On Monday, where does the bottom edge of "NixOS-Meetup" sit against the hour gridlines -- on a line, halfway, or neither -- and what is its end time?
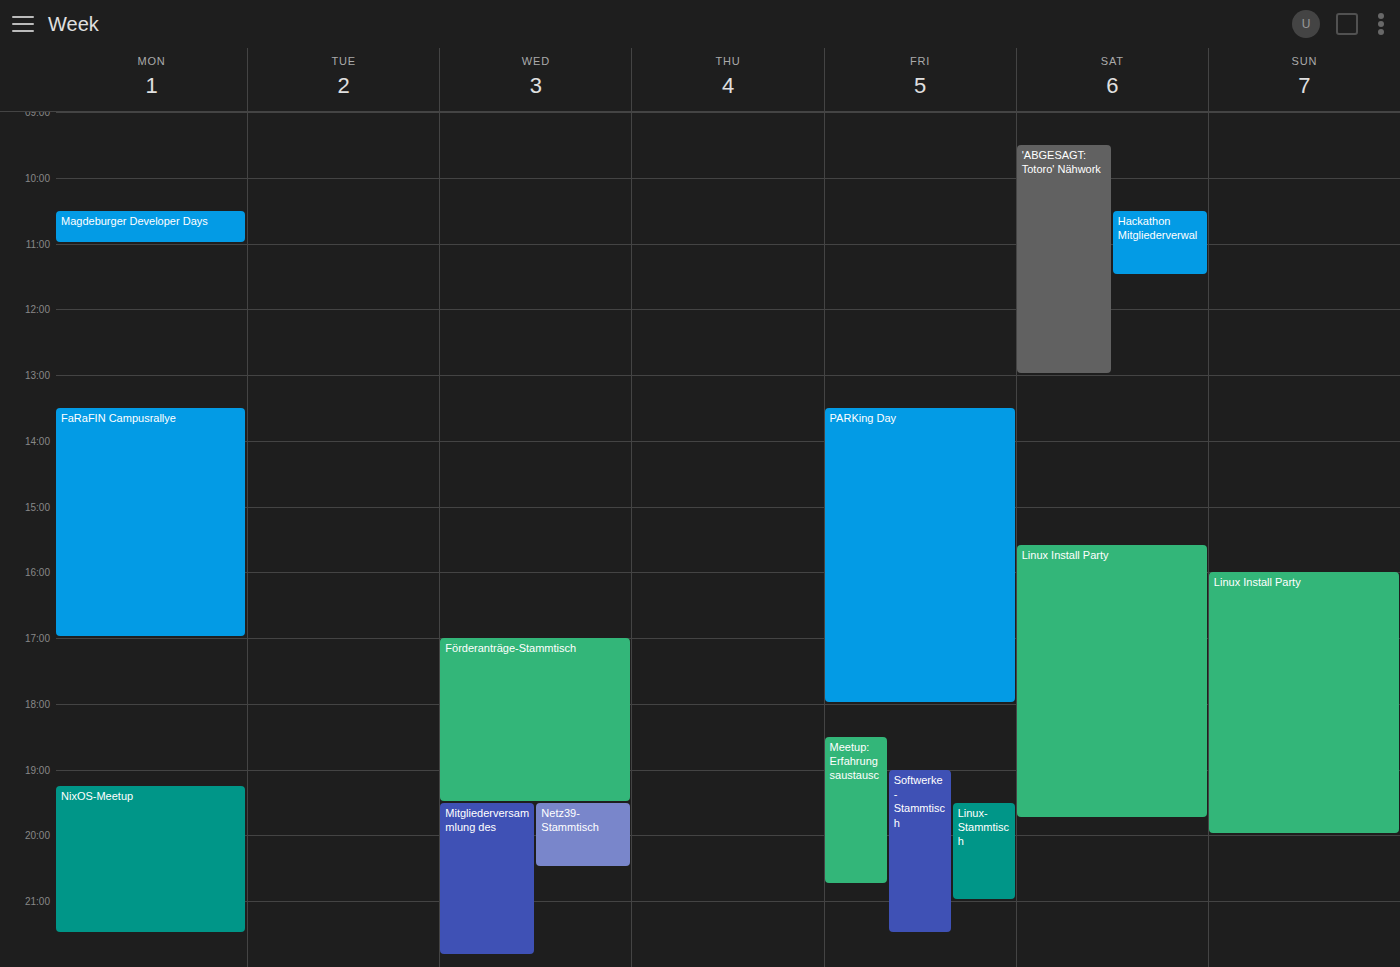
9:30 PM -- halfway between the 9 PM and 10 PM lines.